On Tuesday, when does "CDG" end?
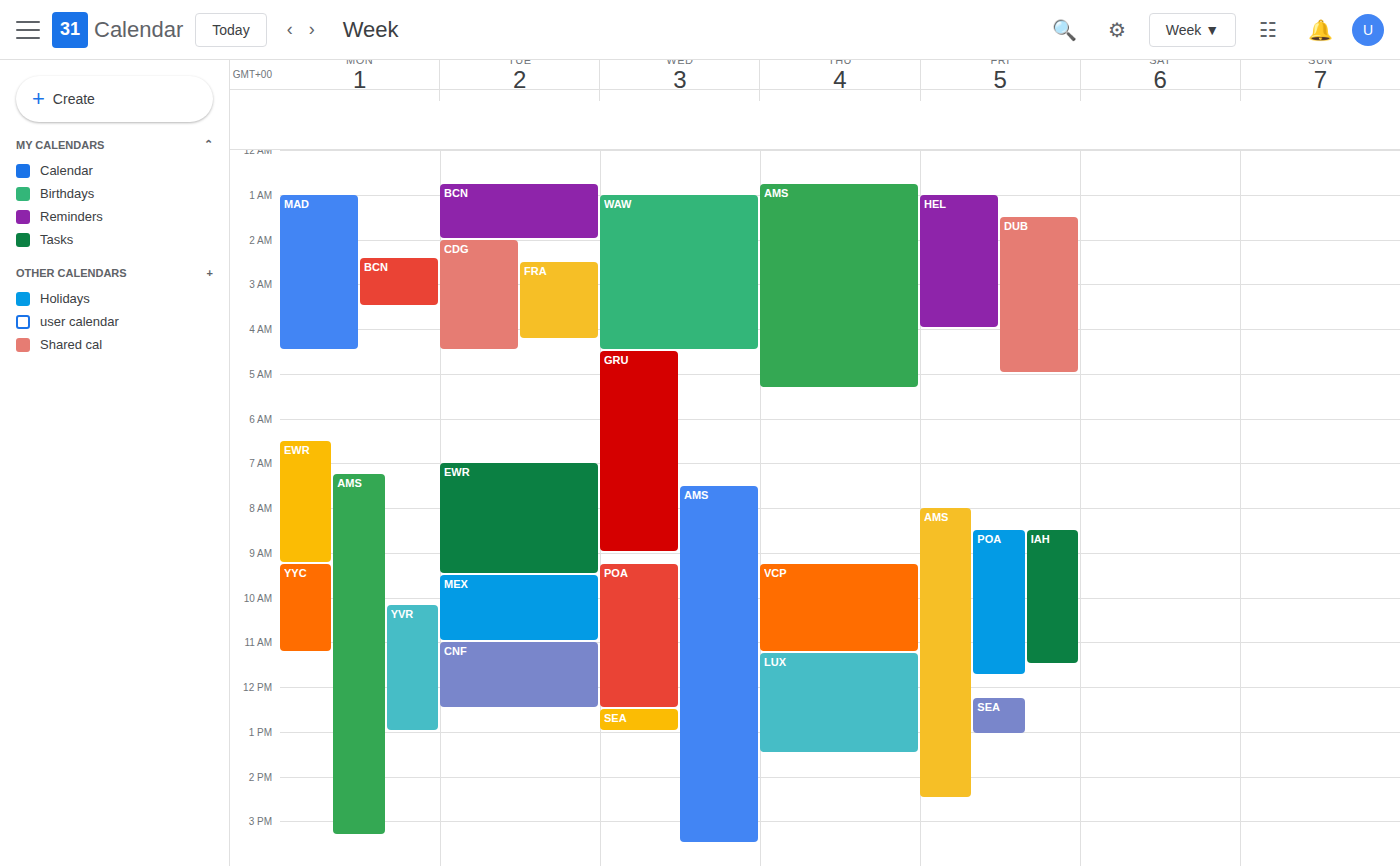
04:30